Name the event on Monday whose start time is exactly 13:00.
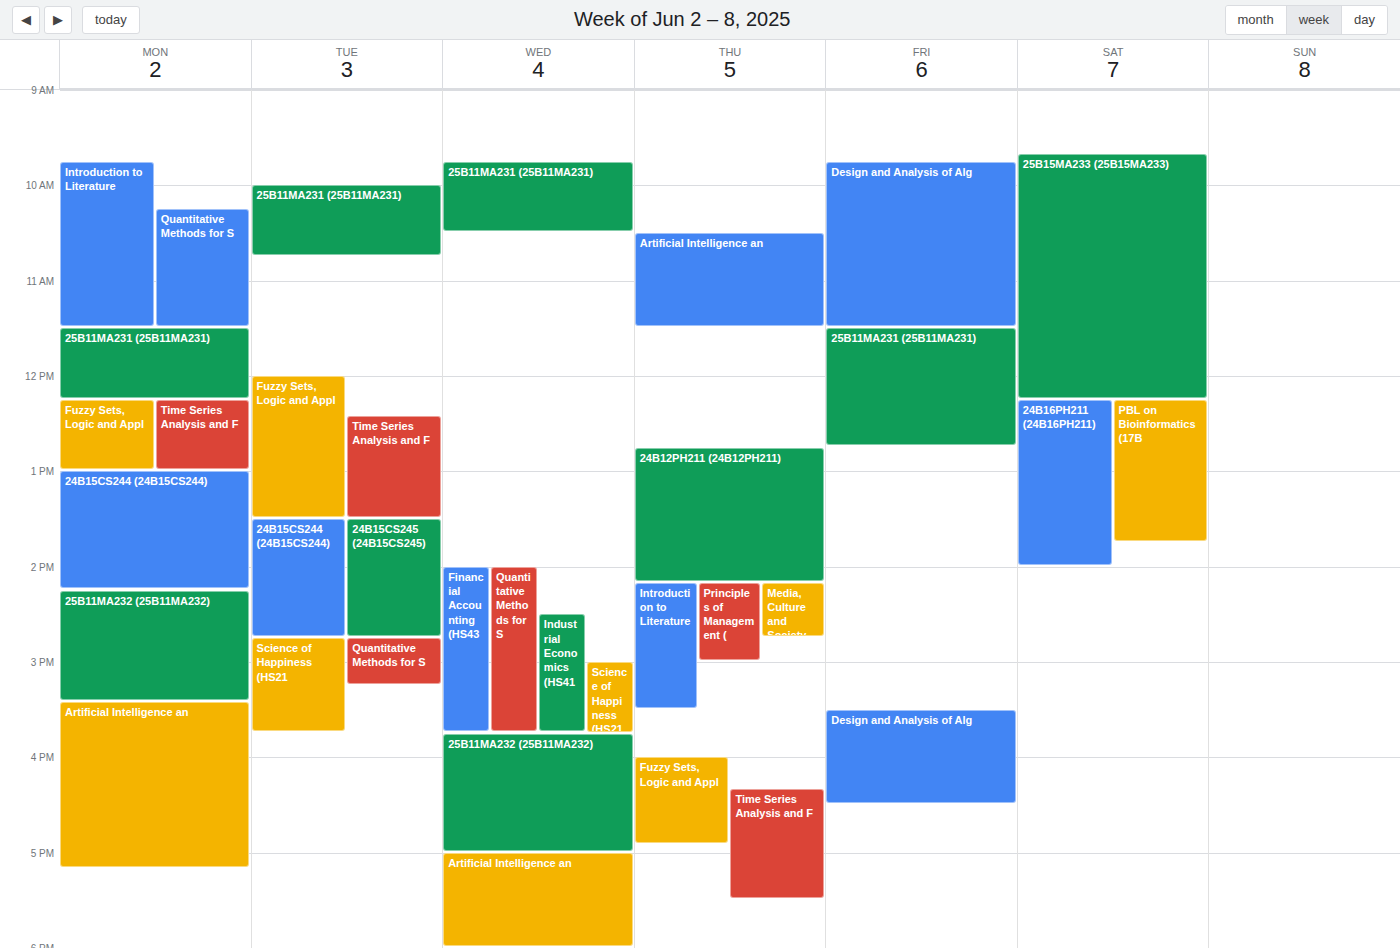
"24B15CS244 (24B15CS244)"